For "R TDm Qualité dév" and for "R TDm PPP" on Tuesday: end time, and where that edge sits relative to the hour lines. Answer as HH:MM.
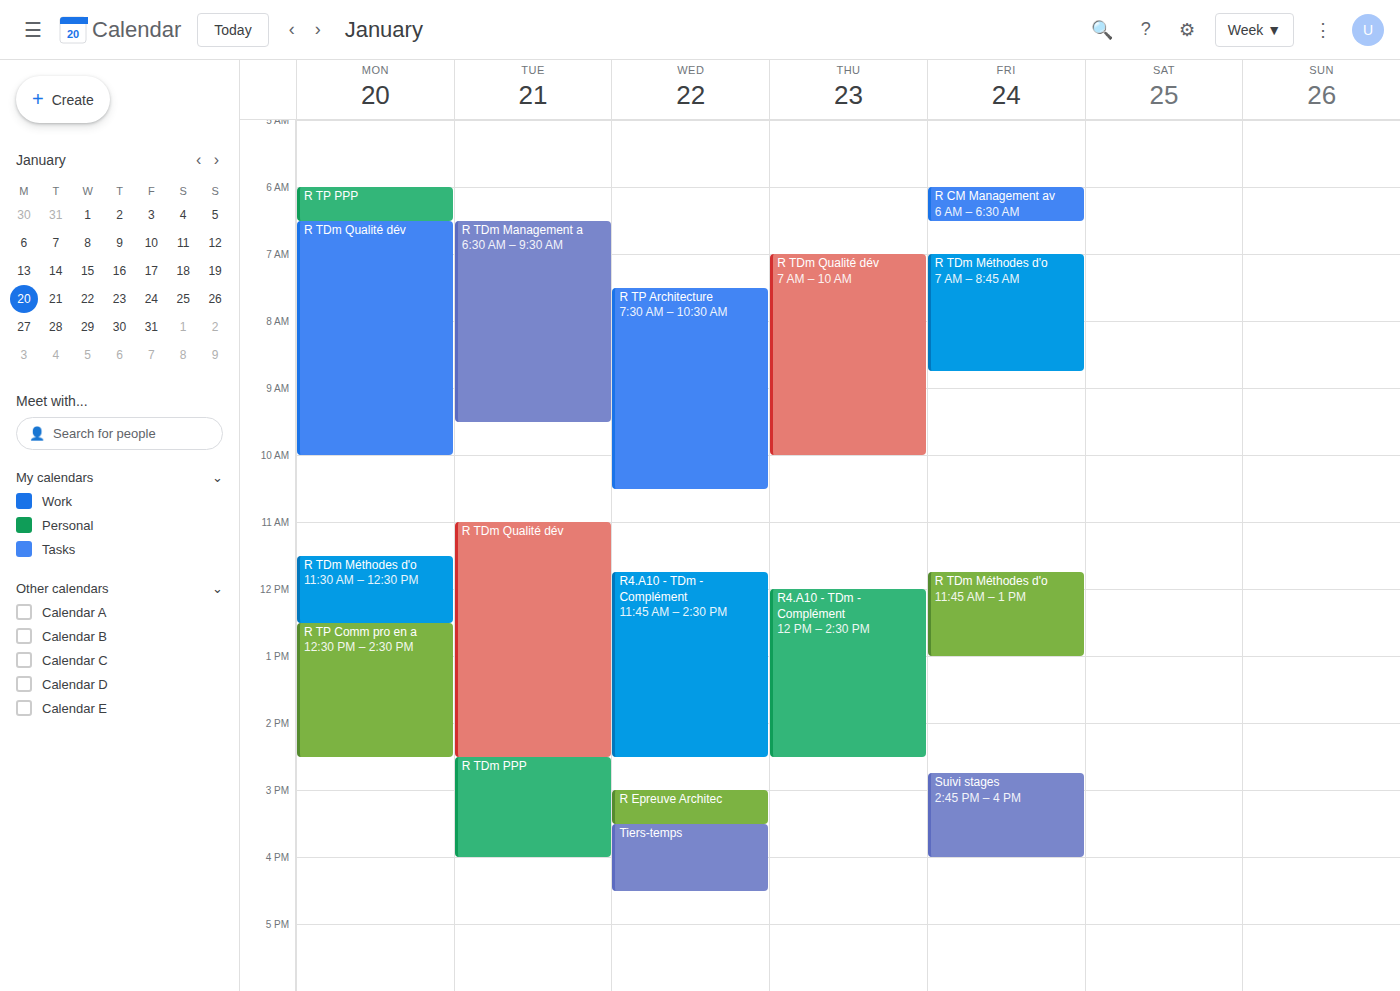
"R TDm Qualité dév": 14:30, halfway between the 14:00 and 15:00 lines. "R TDm PPP": 16:00, exactly on the 16:00 line.